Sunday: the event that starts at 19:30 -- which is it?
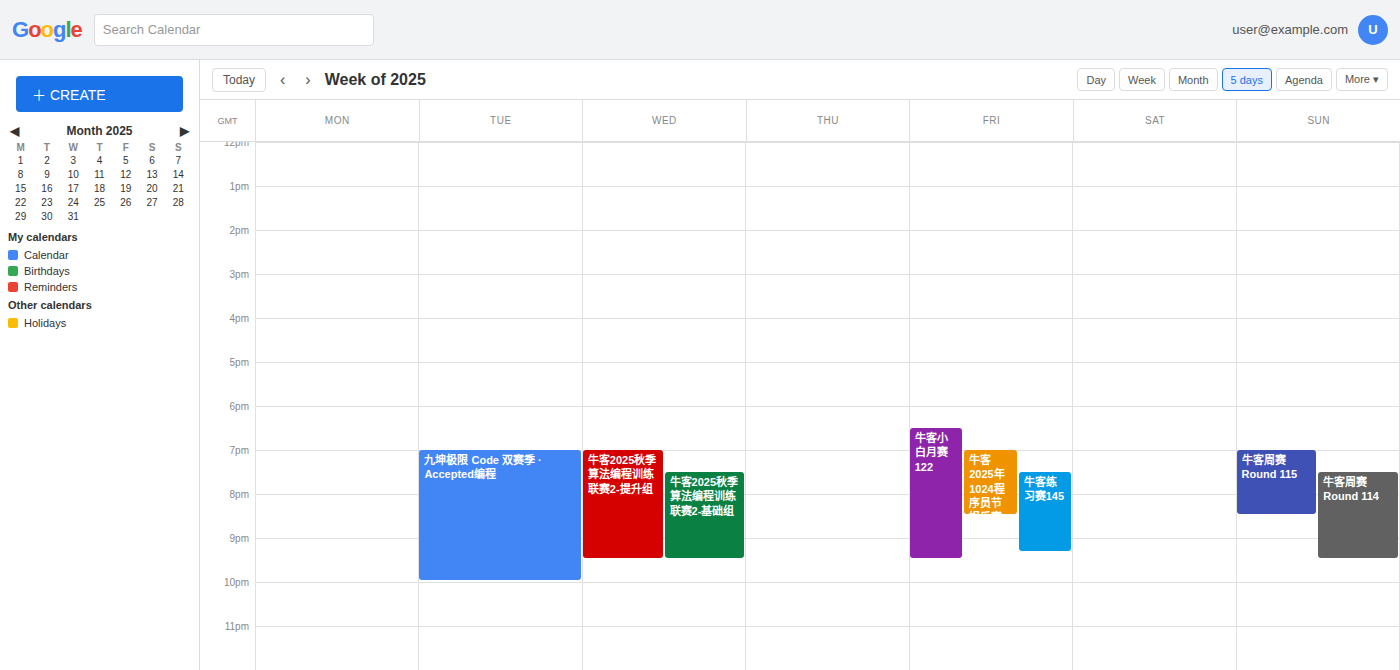
"牛客周赛 Round 114"